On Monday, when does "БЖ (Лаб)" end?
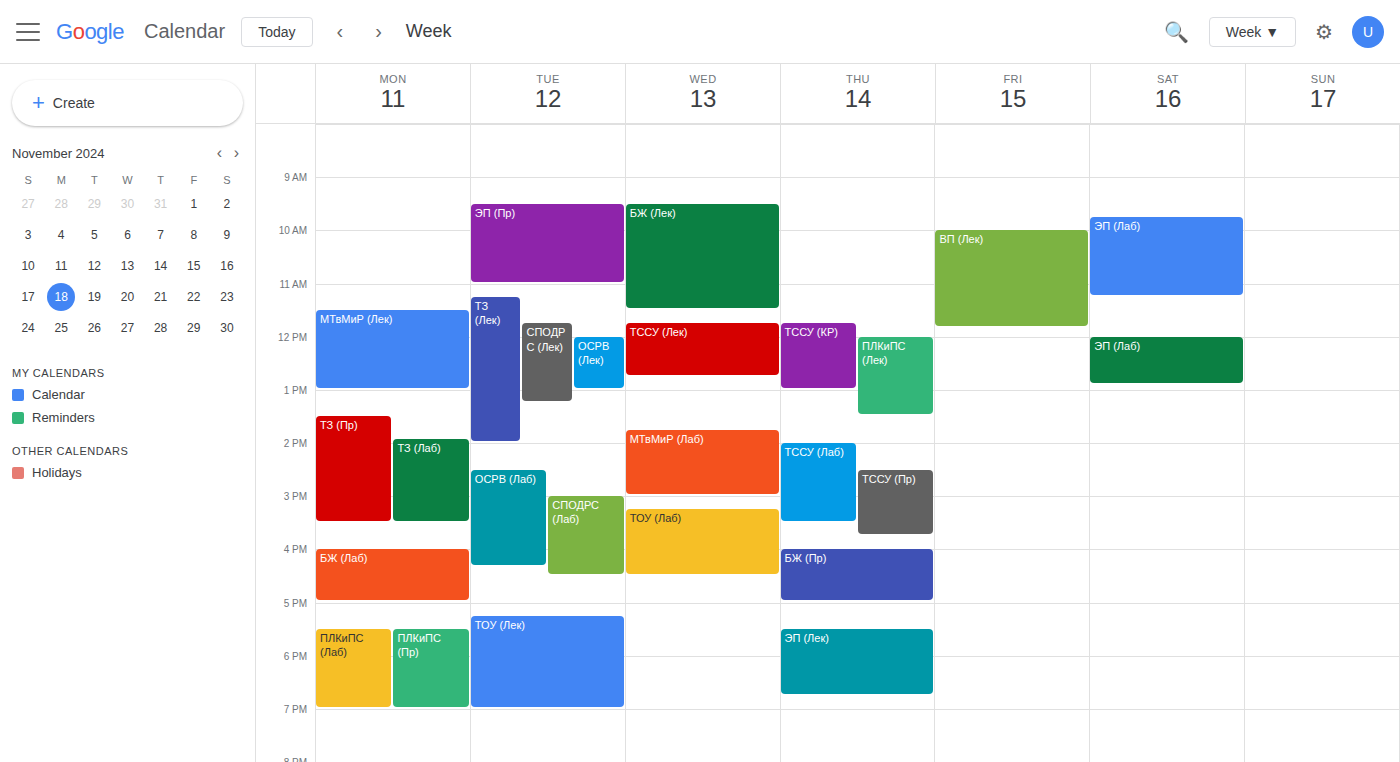
5:00 PM